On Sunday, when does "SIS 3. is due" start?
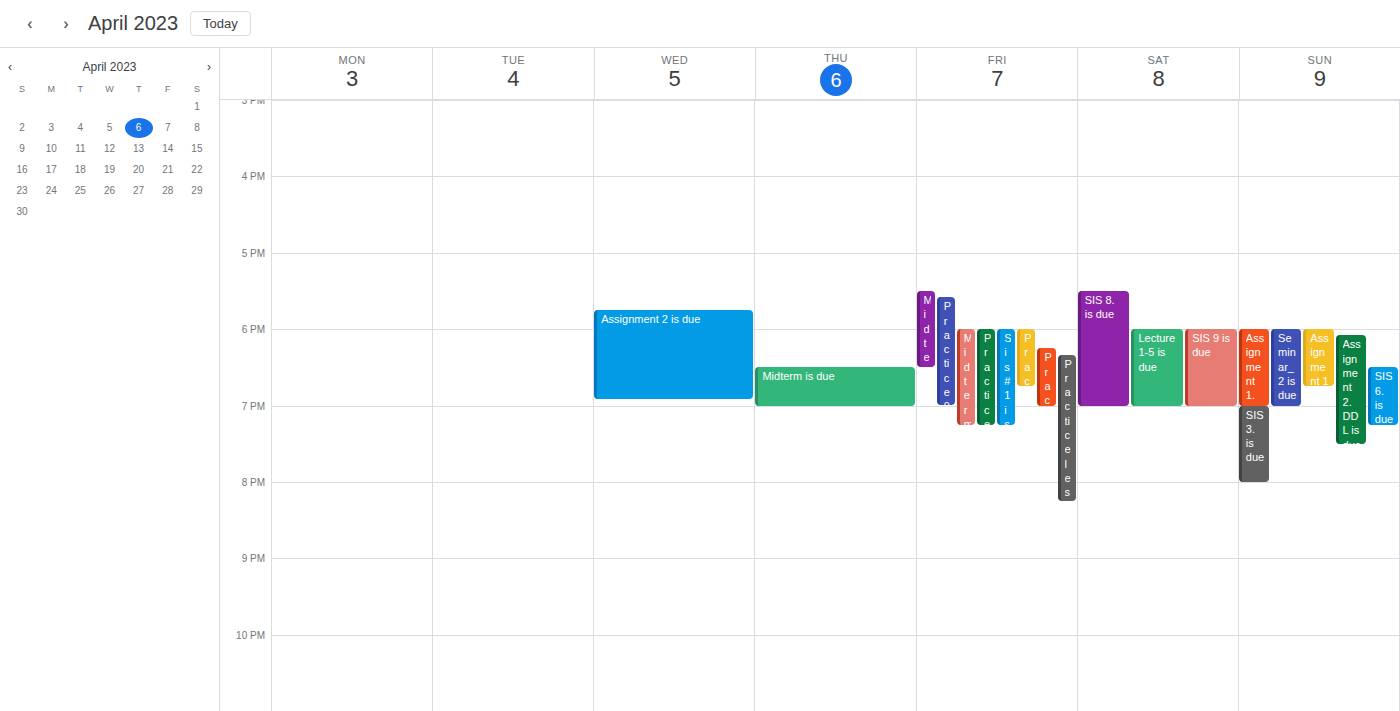
7:00 PM